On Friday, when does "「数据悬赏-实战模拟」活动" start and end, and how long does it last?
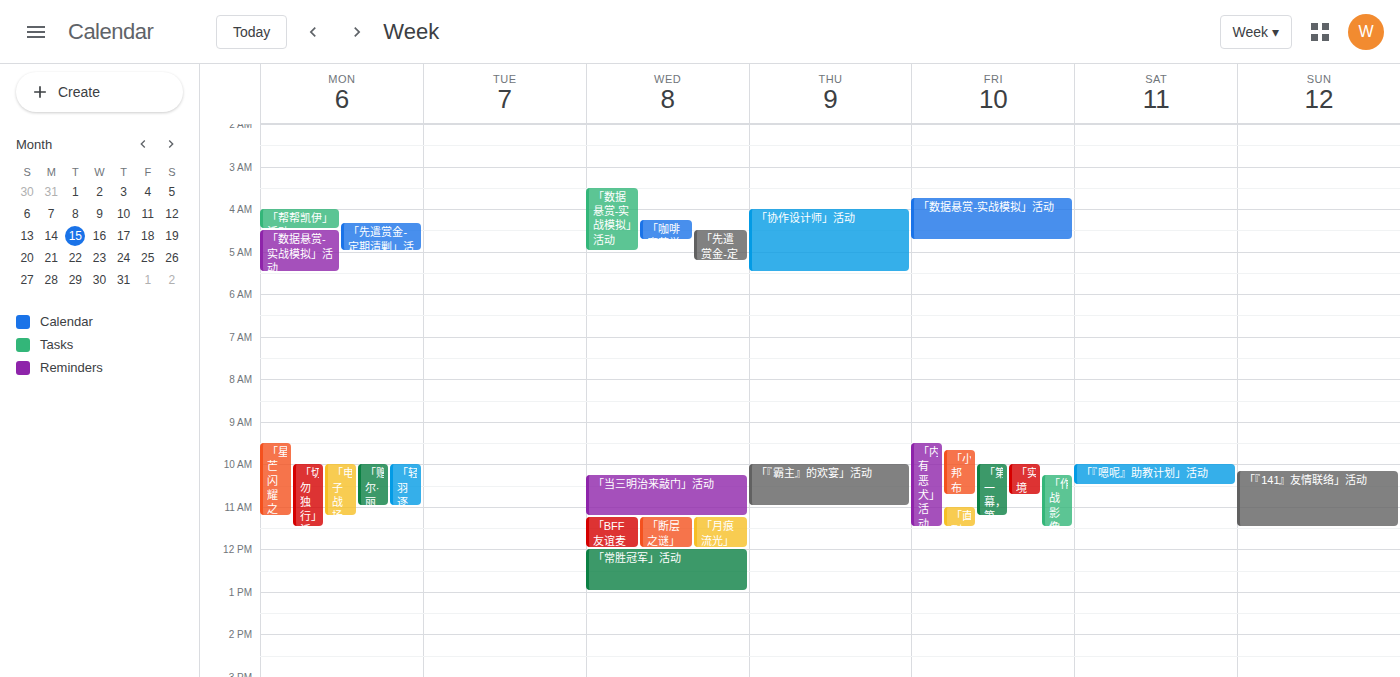
3:45 AM to 4:45 AM, 1 hour